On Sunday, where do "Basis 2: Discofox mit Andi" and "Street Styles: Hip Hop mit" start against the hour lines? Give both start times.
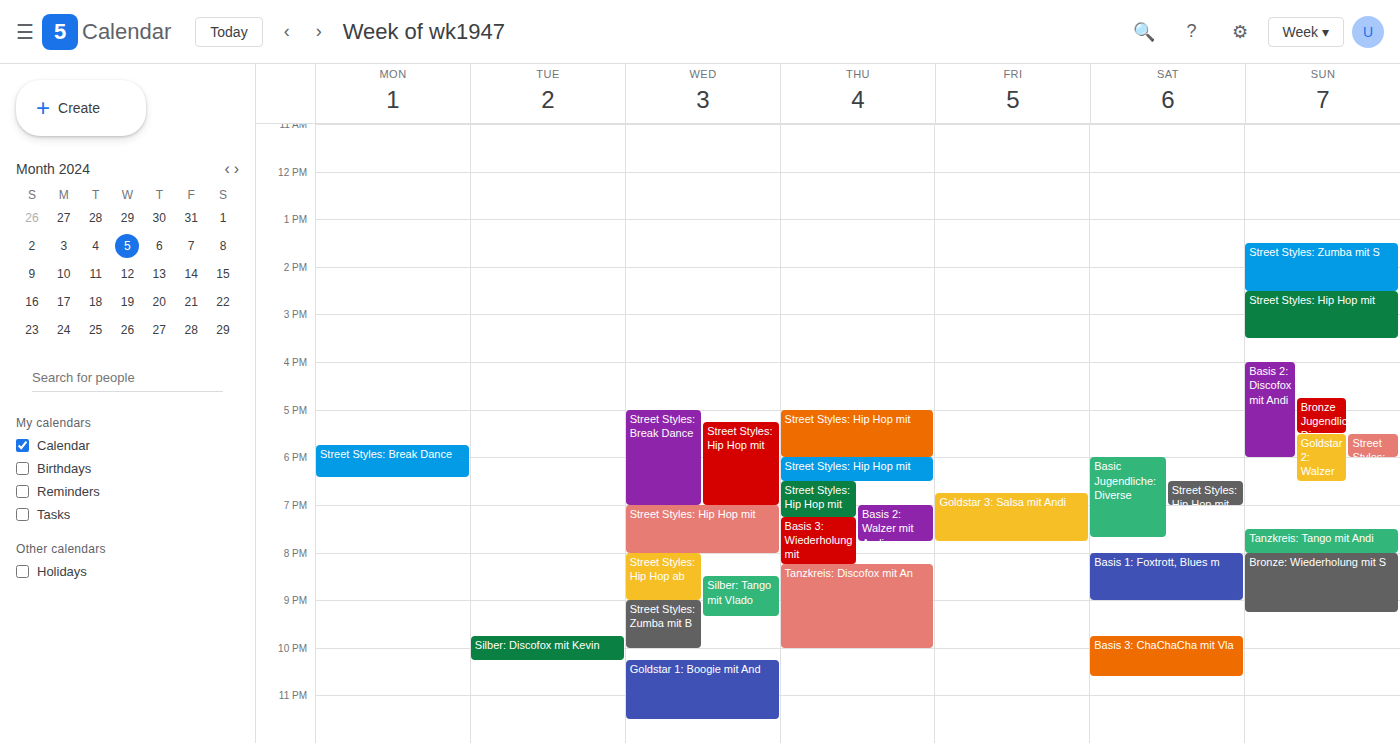
"Basis 2: Discofox mit Andi": 4:00 PM, exactly on the 4 PM line. "Street Styles: Hip Hop mit": 2:30 PM, halfway between the 2 PM and 3 PM lines.